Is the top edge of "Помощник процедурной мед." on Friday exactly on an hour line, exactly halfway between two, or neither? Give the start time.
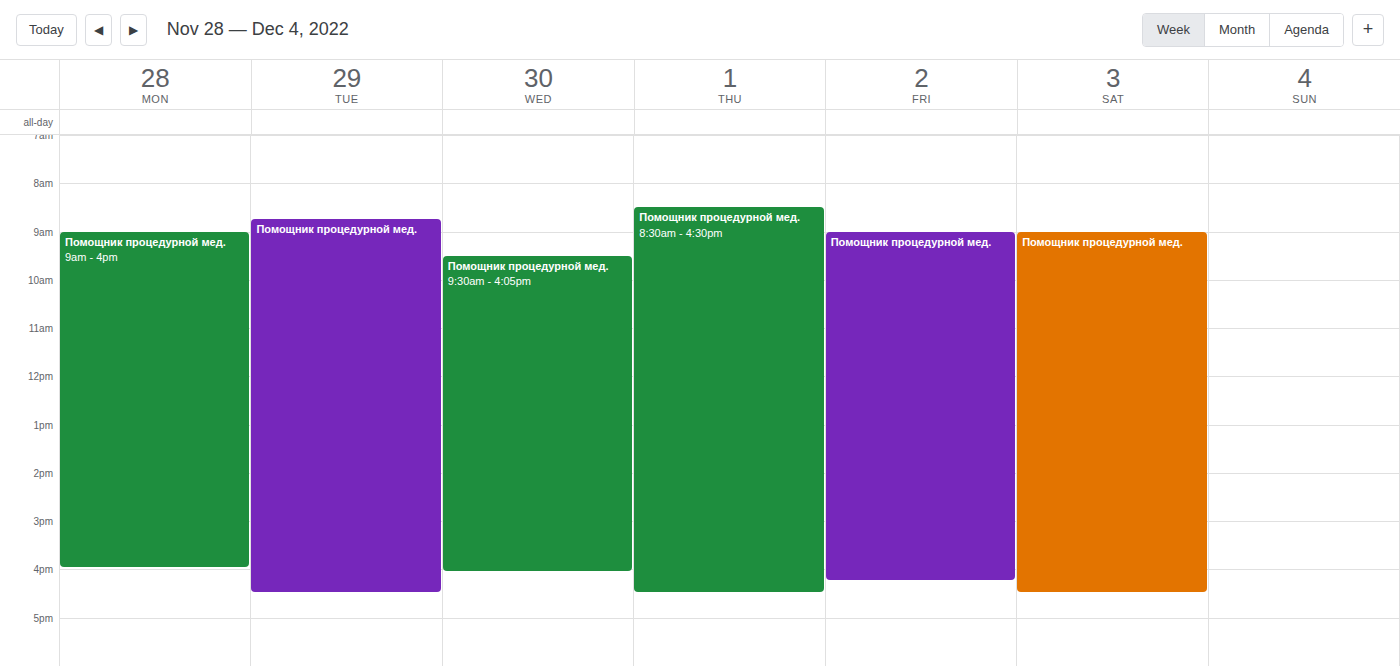
09:00 -- exactly on the 09:00 line.